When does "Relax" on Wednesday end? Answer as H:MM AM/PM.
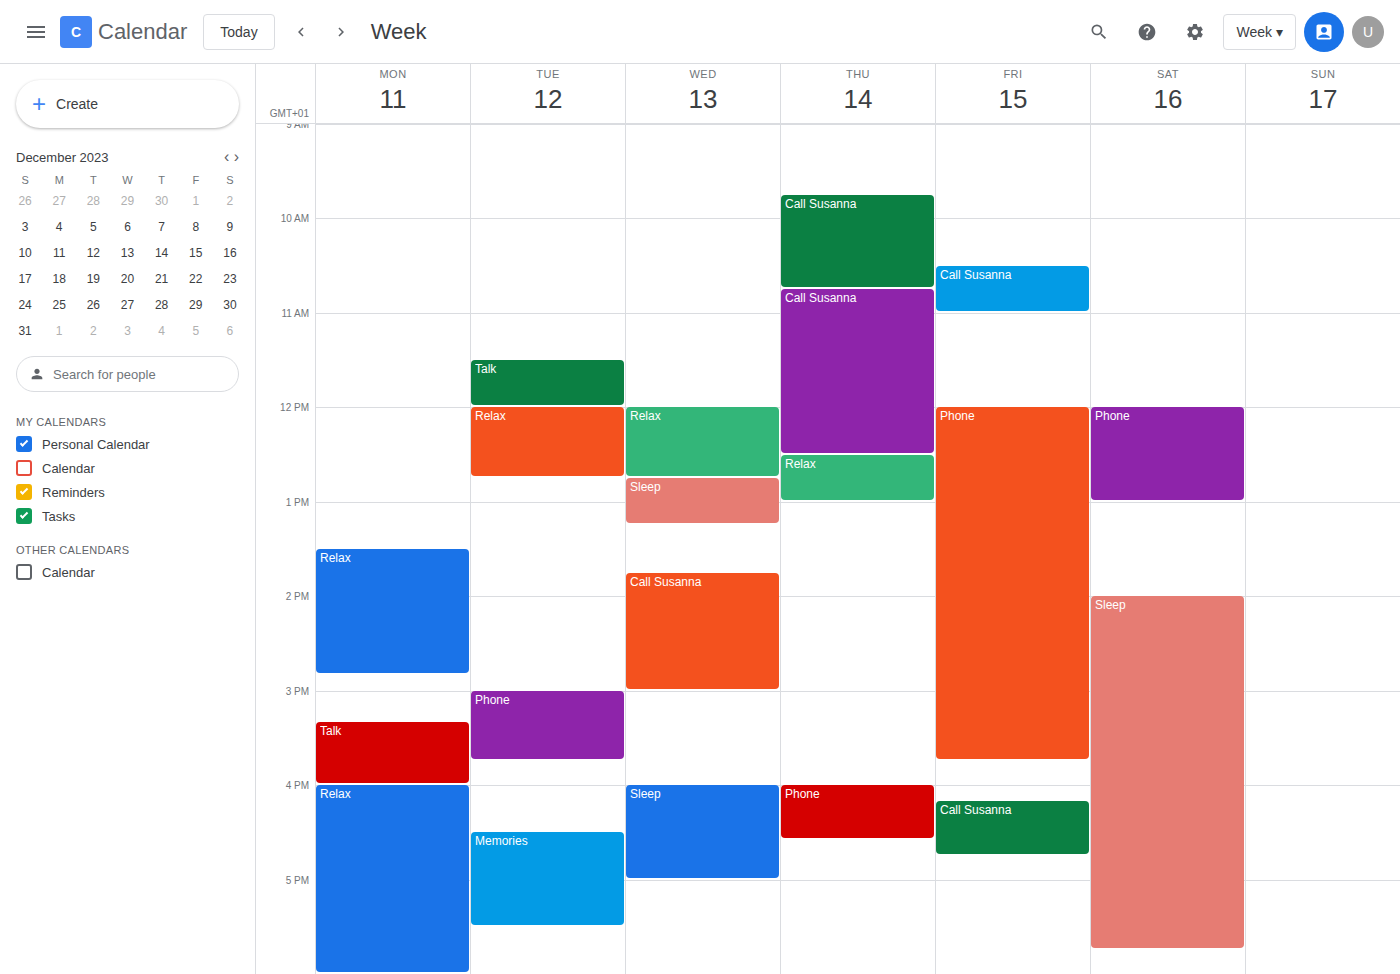
12:45 PM